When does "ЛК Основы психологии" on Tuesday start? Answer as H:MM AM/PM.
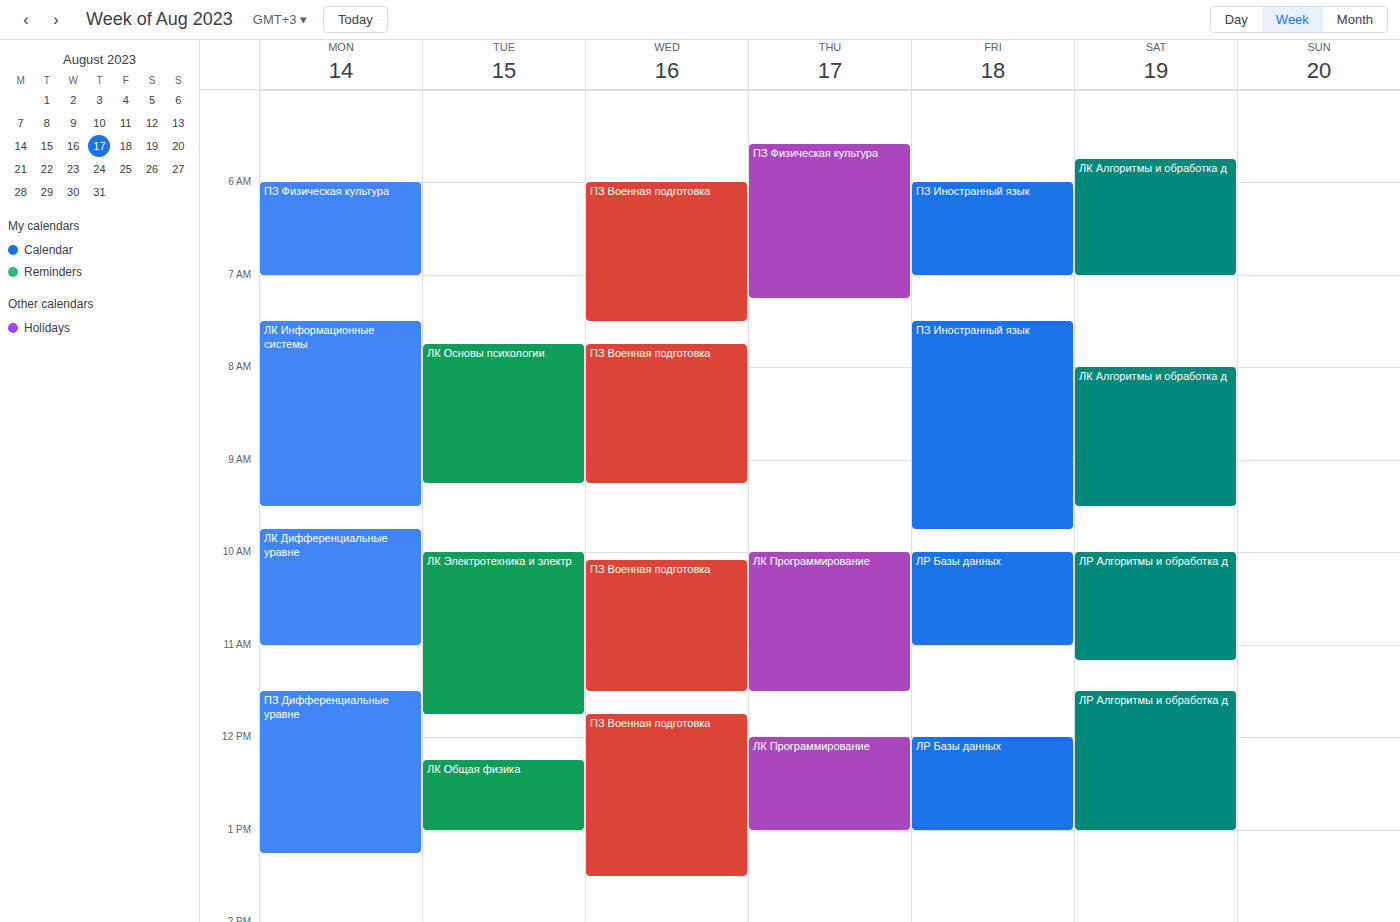
7:45 AM